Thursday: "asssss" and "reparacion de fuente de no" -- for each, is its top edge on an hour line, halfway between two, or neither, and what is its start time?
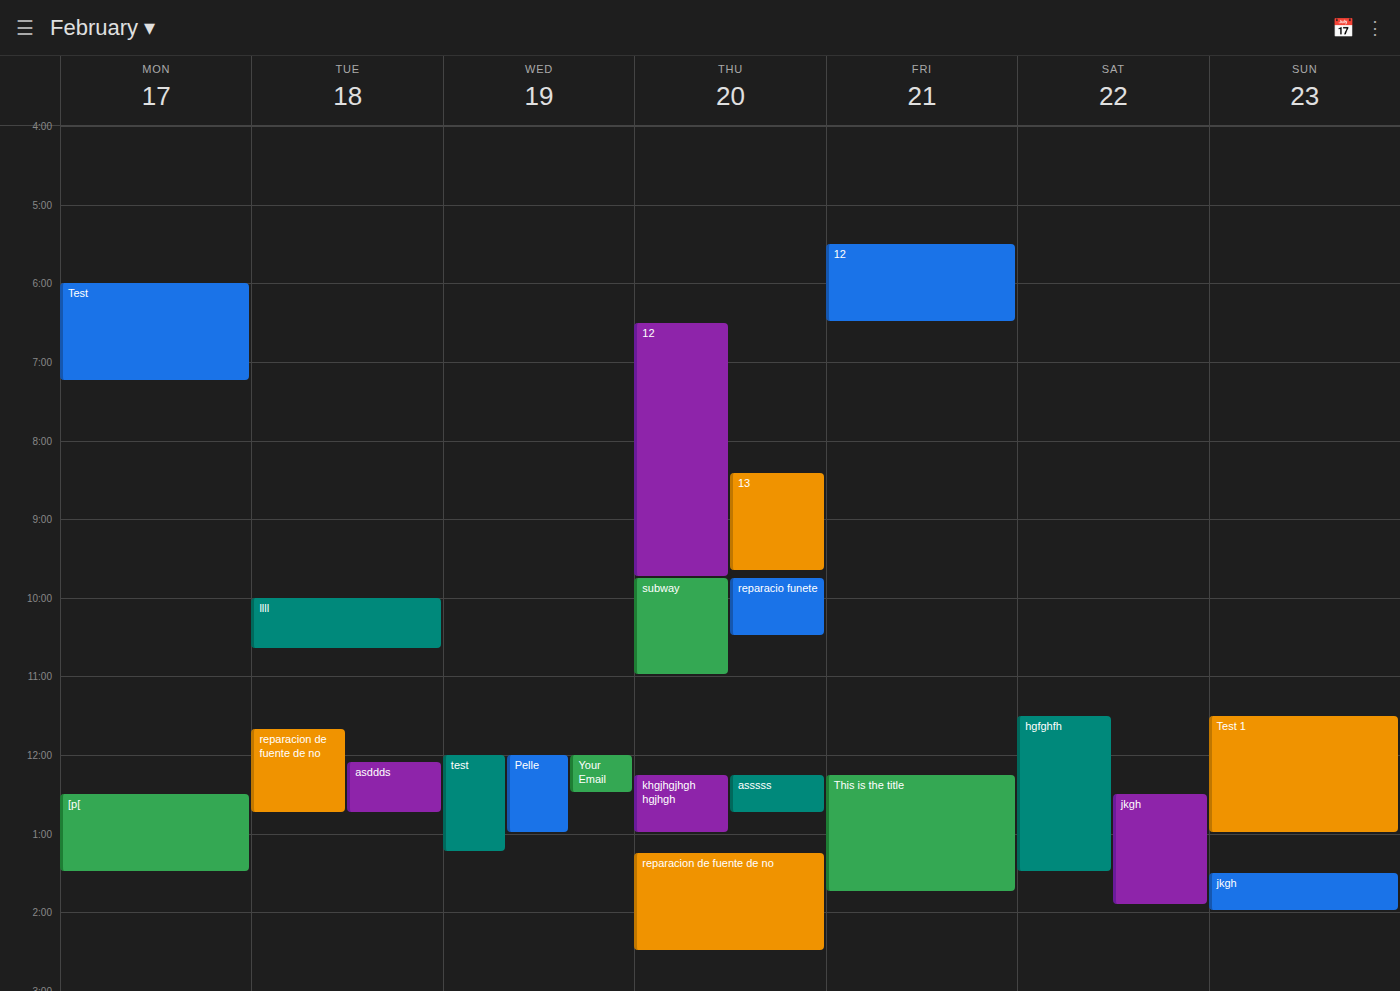
"asssss": 12:15, neither: a quarter of the way from the 12:00 line to the 13:00 line. "reparacion de fuente de no": 13:15, neither: a quarter of the way from the 13:00 line to the 14:00 line.